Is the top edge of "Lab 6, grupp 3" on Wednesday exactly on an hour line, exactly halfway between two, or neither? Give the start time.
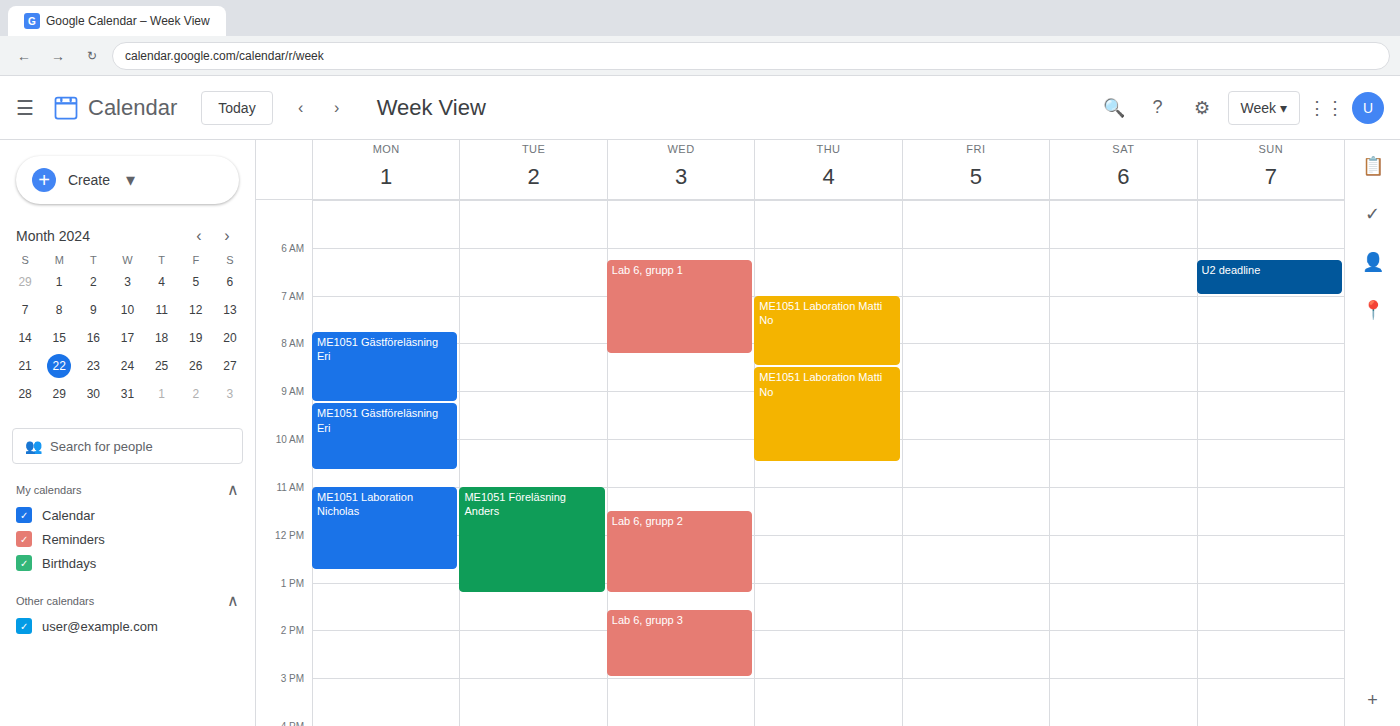
1:35 PM -- neither: 35 minutes below the 1 PM line and 25 minutes above the 2 PM line.